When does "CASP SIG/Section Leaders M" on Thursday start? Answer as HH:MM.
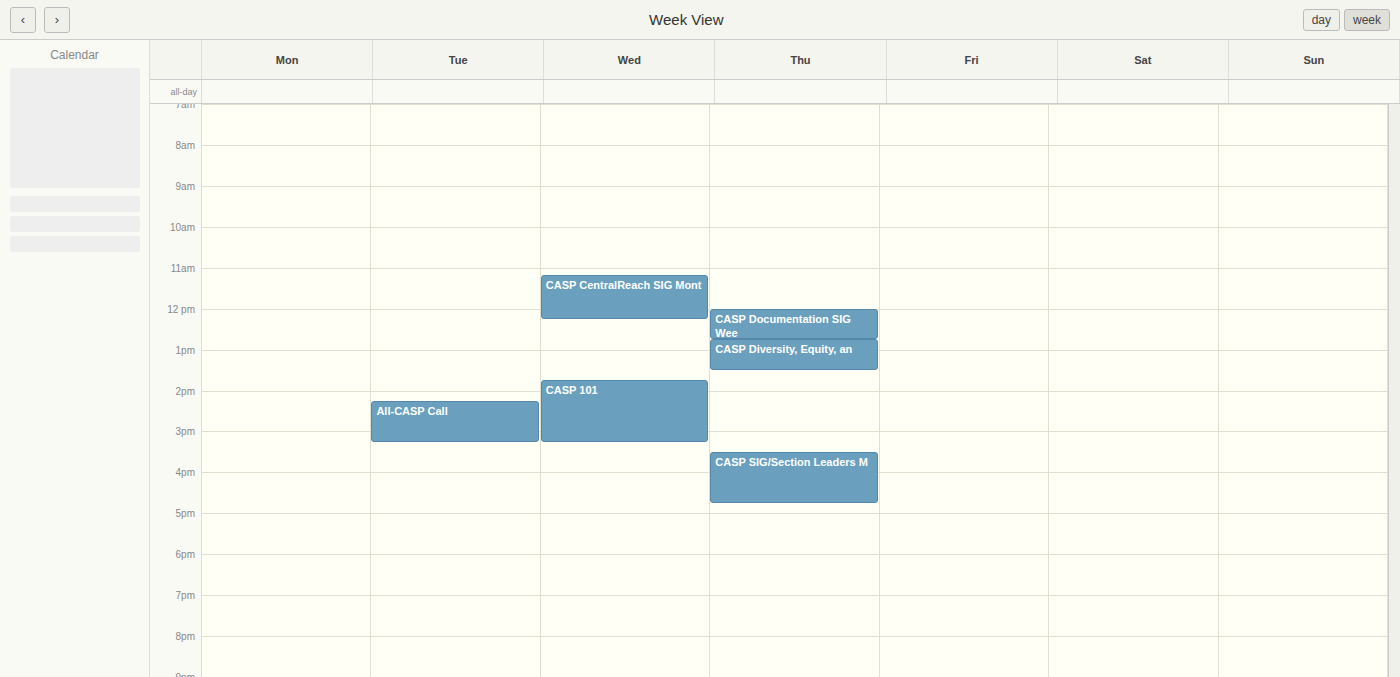
15:30